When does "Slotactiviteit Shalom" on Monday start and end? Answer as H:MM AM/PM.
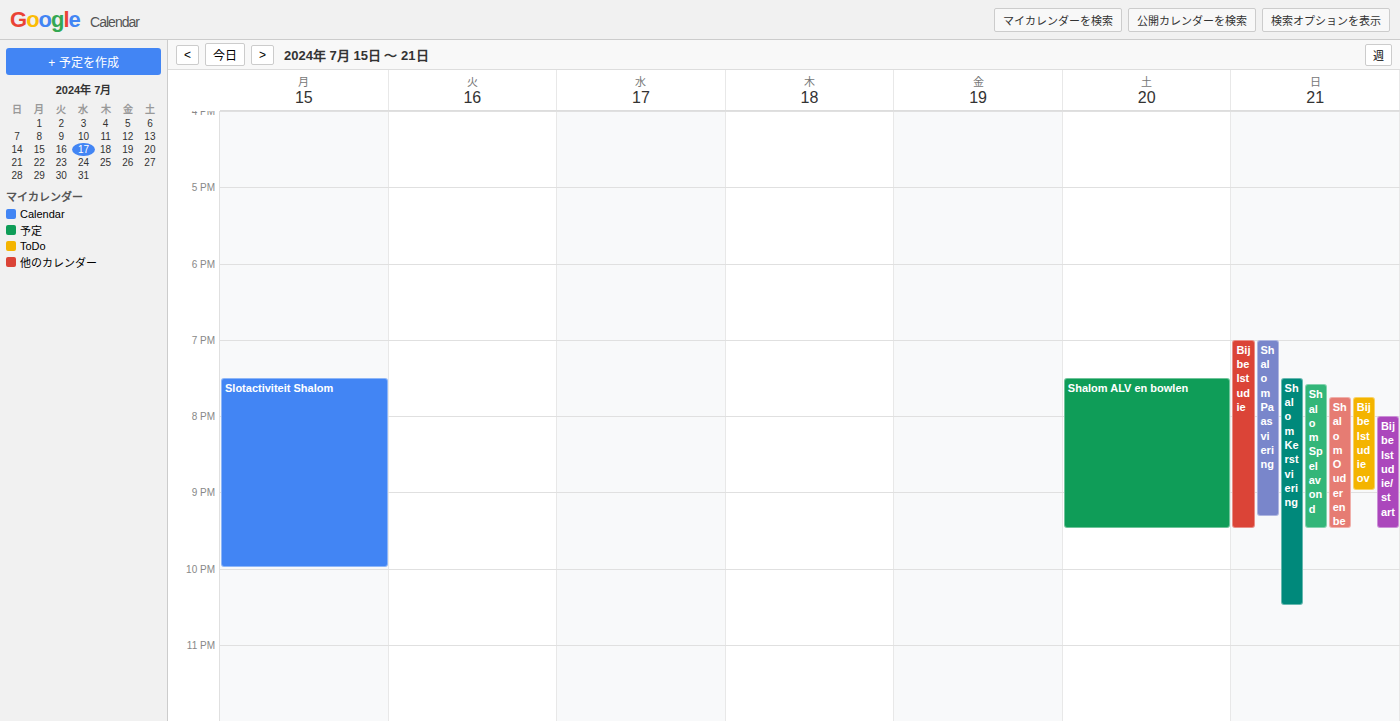
7:30 PM to 10:00 PM